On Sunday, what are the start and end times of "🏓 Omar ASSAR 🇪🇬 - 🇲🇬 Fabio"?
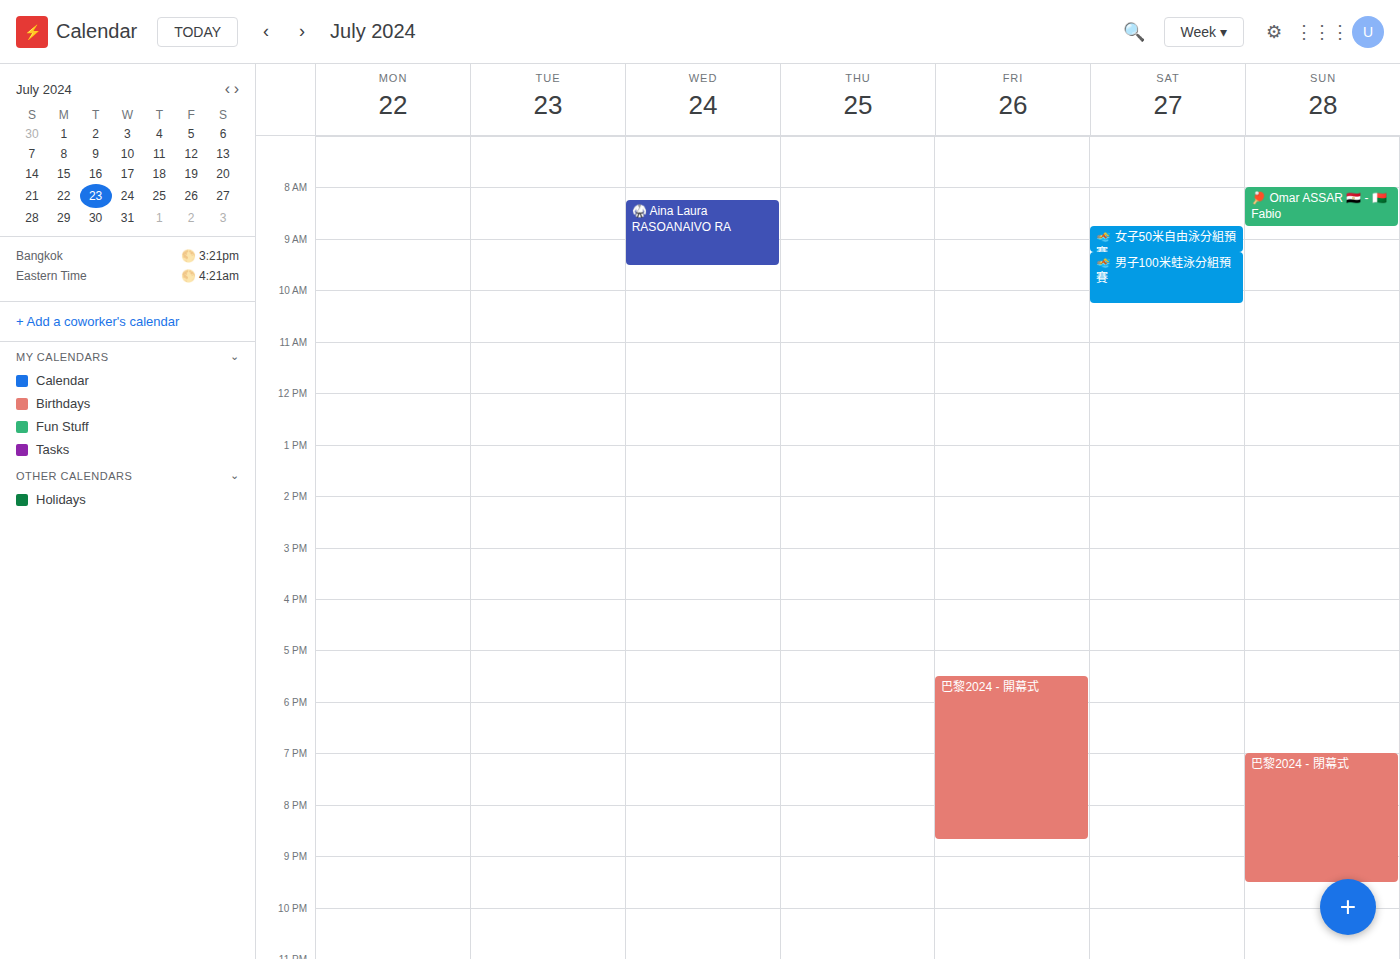
8:00 AM to 8:45 AM